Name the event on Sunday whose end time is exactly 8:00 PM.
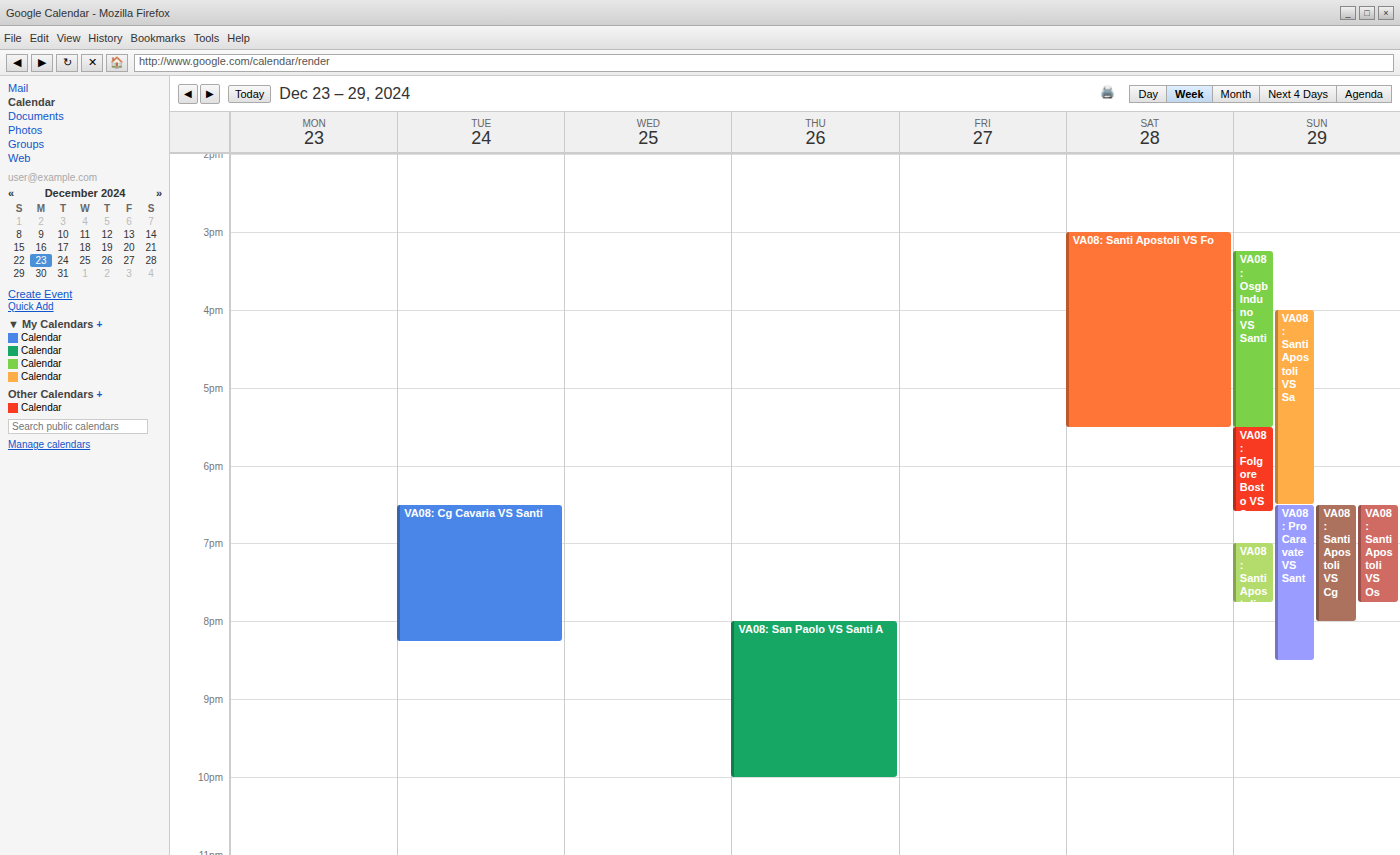
"VA08: Santi Apostoli VS Cg"